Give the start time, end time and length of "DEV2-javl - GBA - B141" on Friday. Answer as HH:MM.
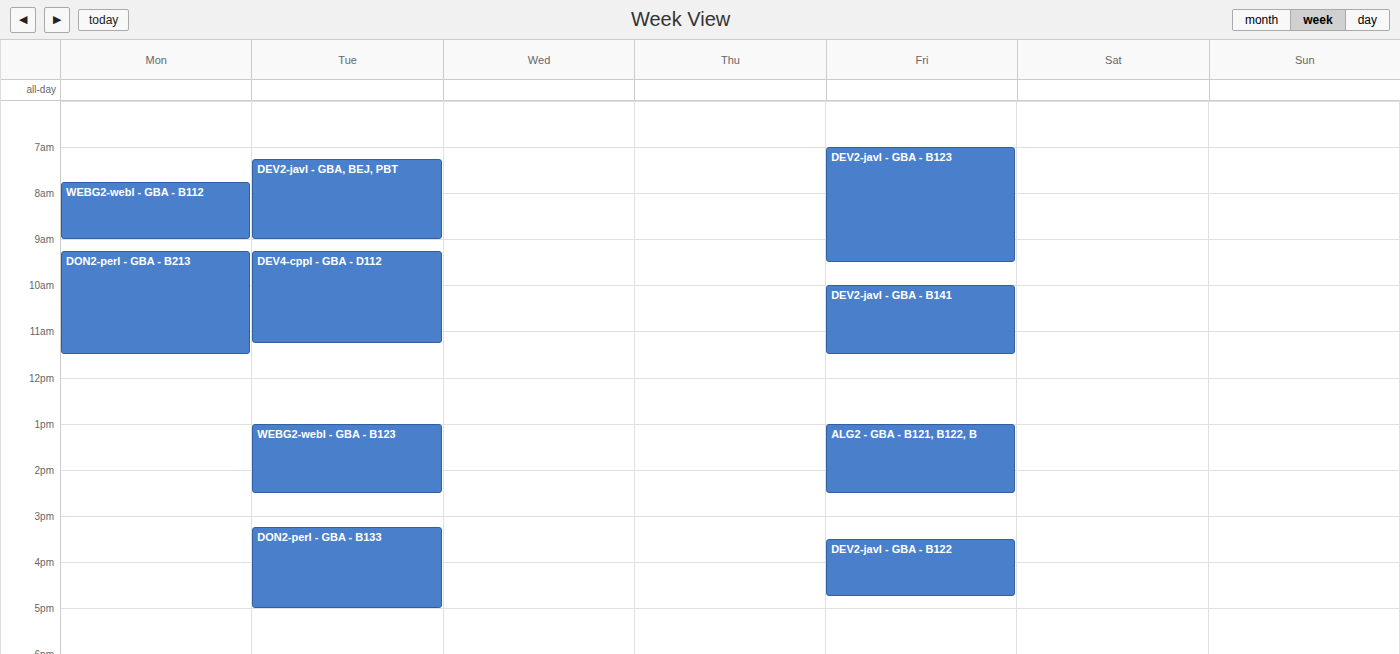
10:00 to 11:30, 1 hour 30 minutes